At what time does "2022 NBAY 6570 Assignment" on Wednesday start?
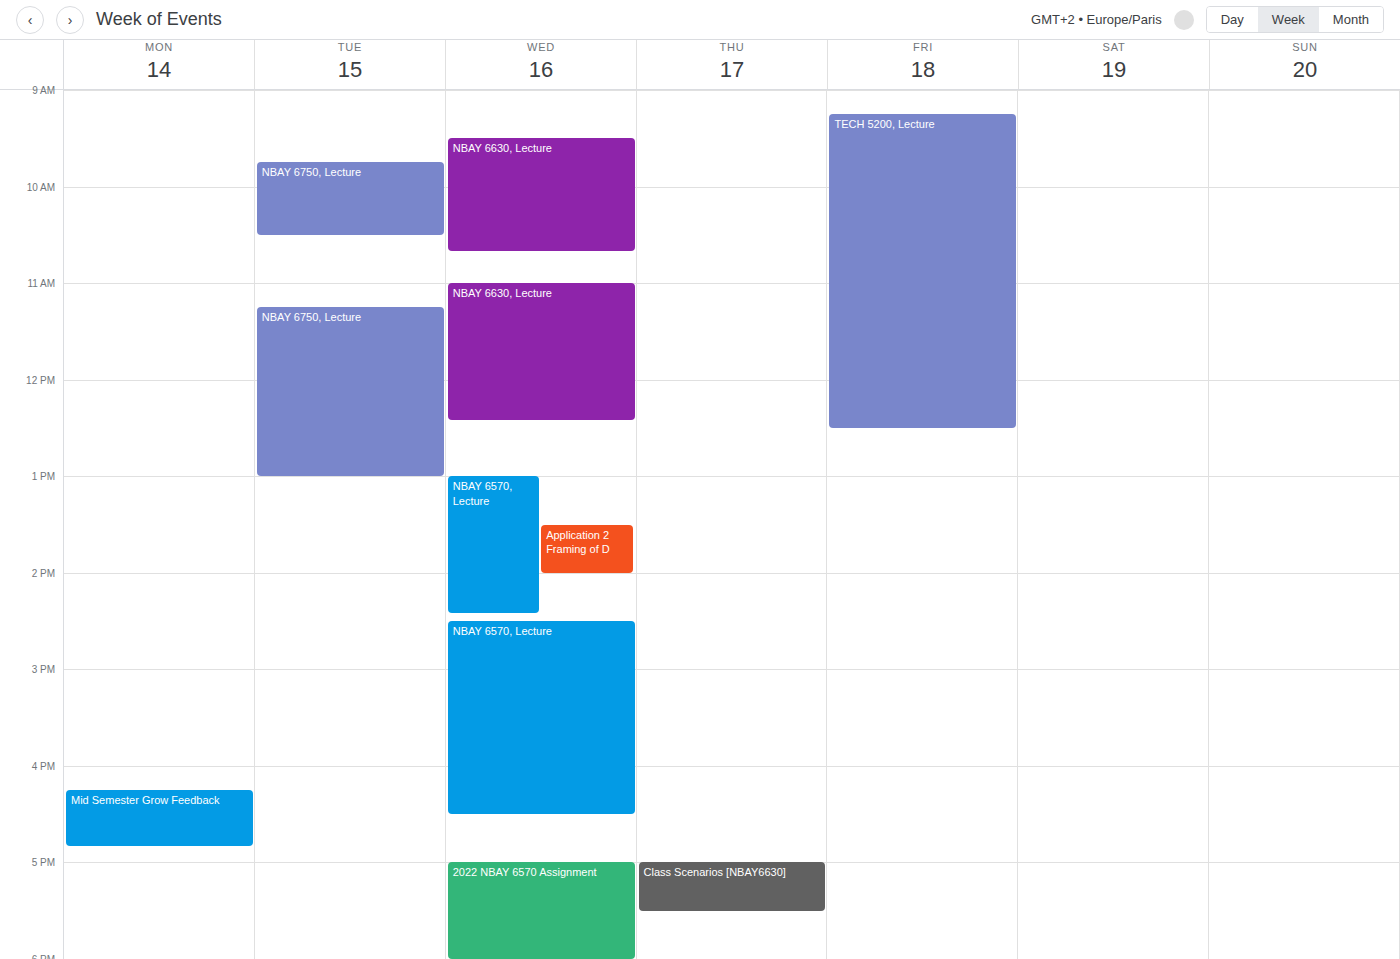
5:00 PM